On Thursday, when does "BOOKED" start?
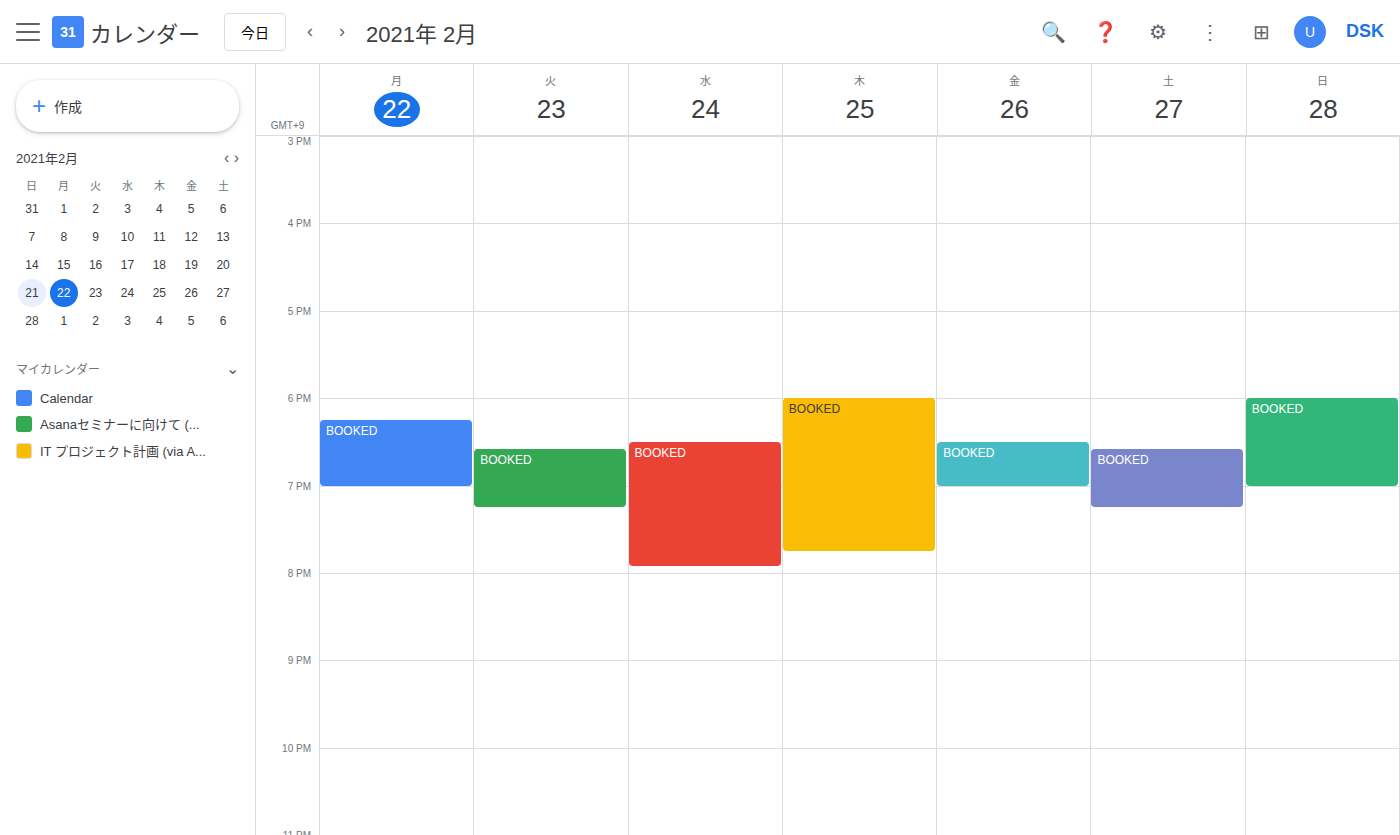
6:00 PM